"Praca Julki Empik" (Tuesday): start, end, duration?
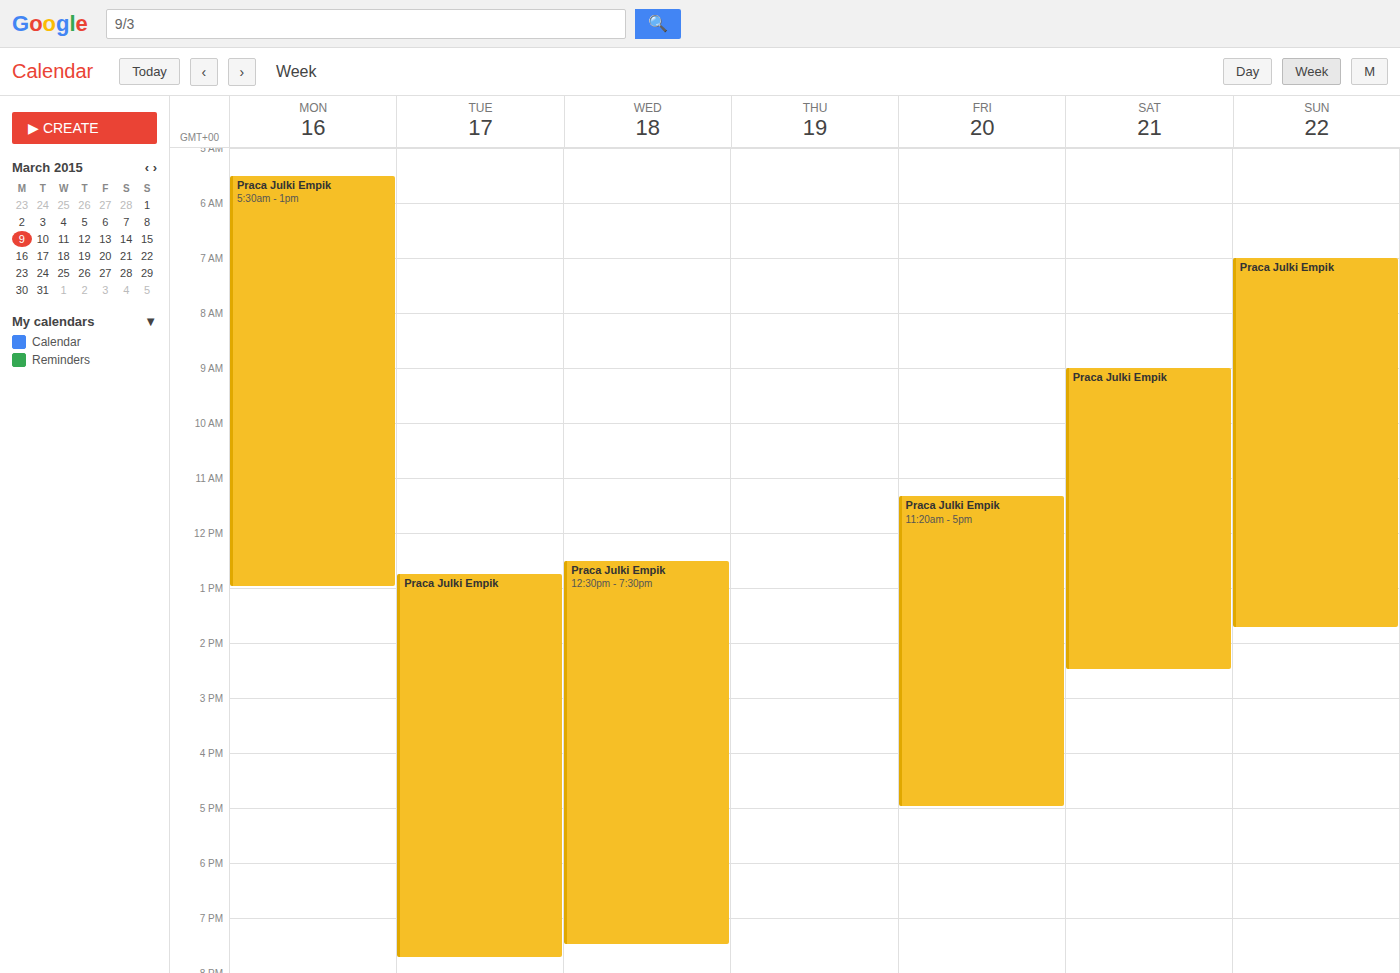
12:45 PM to 7:45 PM, 7 hours